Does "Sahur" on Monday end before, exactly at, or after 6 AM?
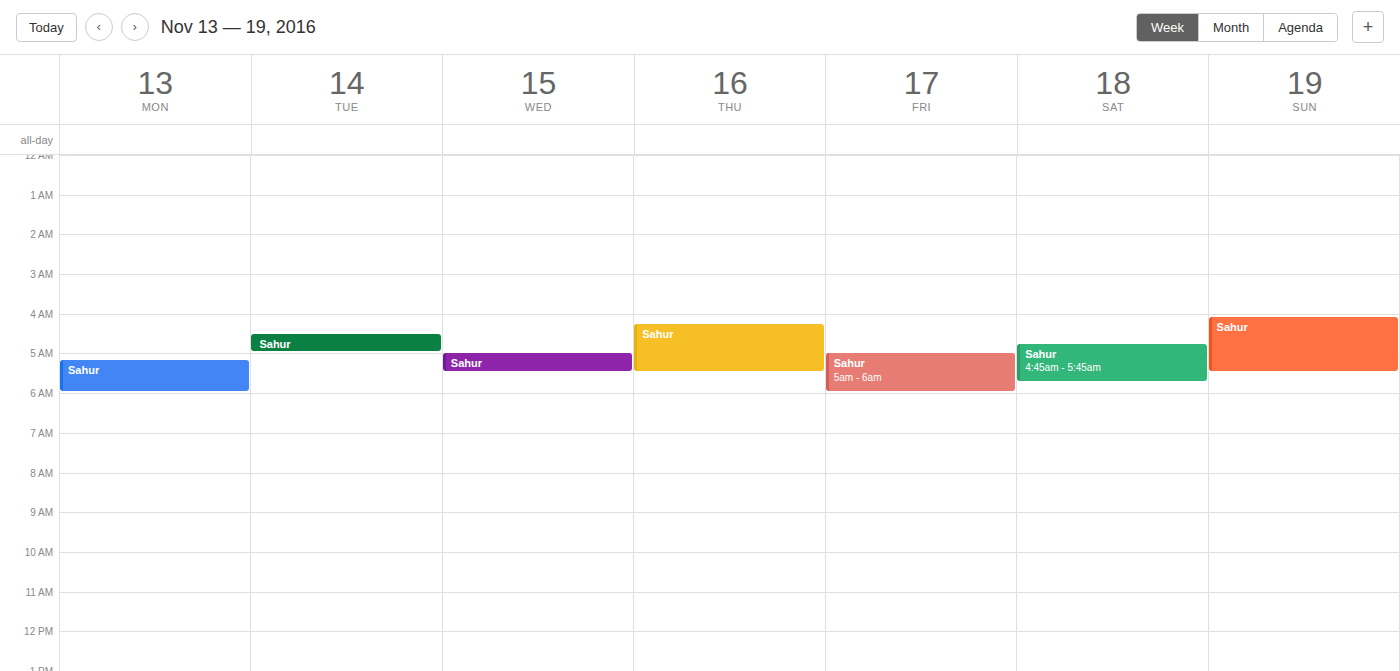
6:00 AM -- exactly at 6 AM, on the 6 AM line.